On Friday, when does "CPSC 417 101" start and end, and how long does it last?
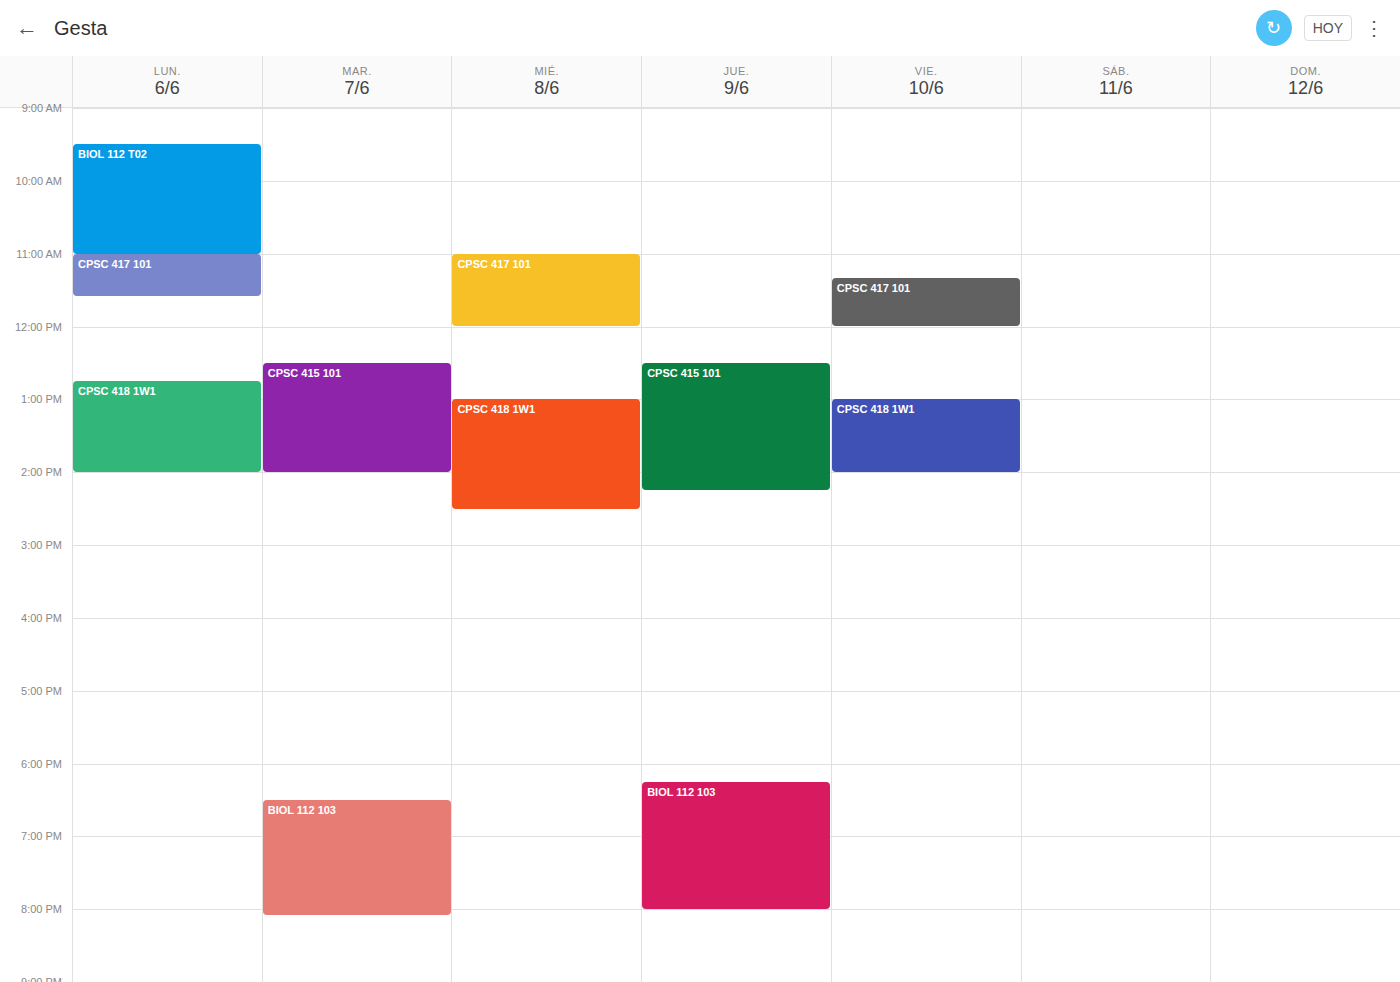
11:20 AM to 12:00 PM, 40 minutes